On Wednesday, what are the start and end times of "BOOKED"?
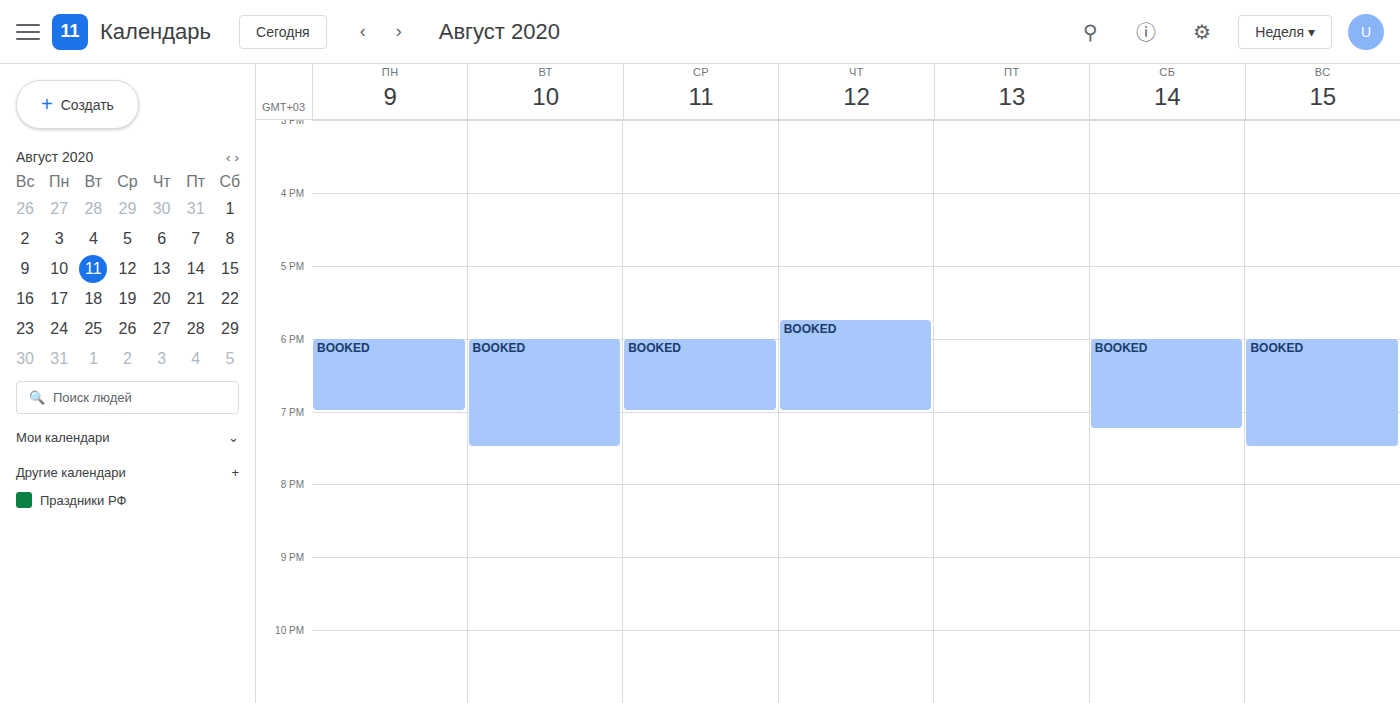
18:00 to 19:00